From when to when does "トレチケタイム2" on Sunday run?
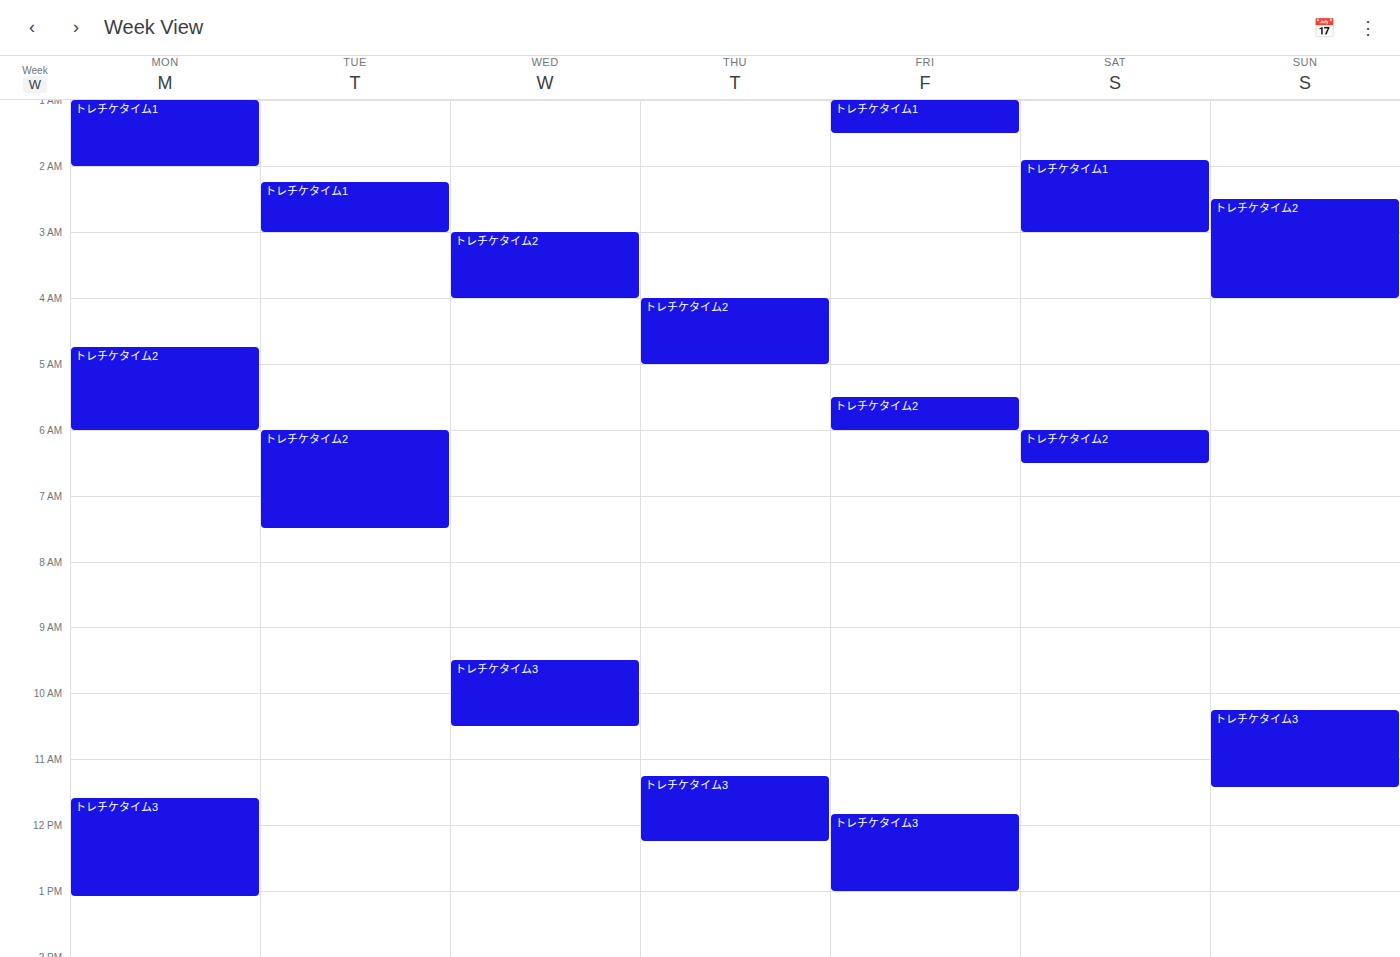
2:30 AM to 4:00 AM